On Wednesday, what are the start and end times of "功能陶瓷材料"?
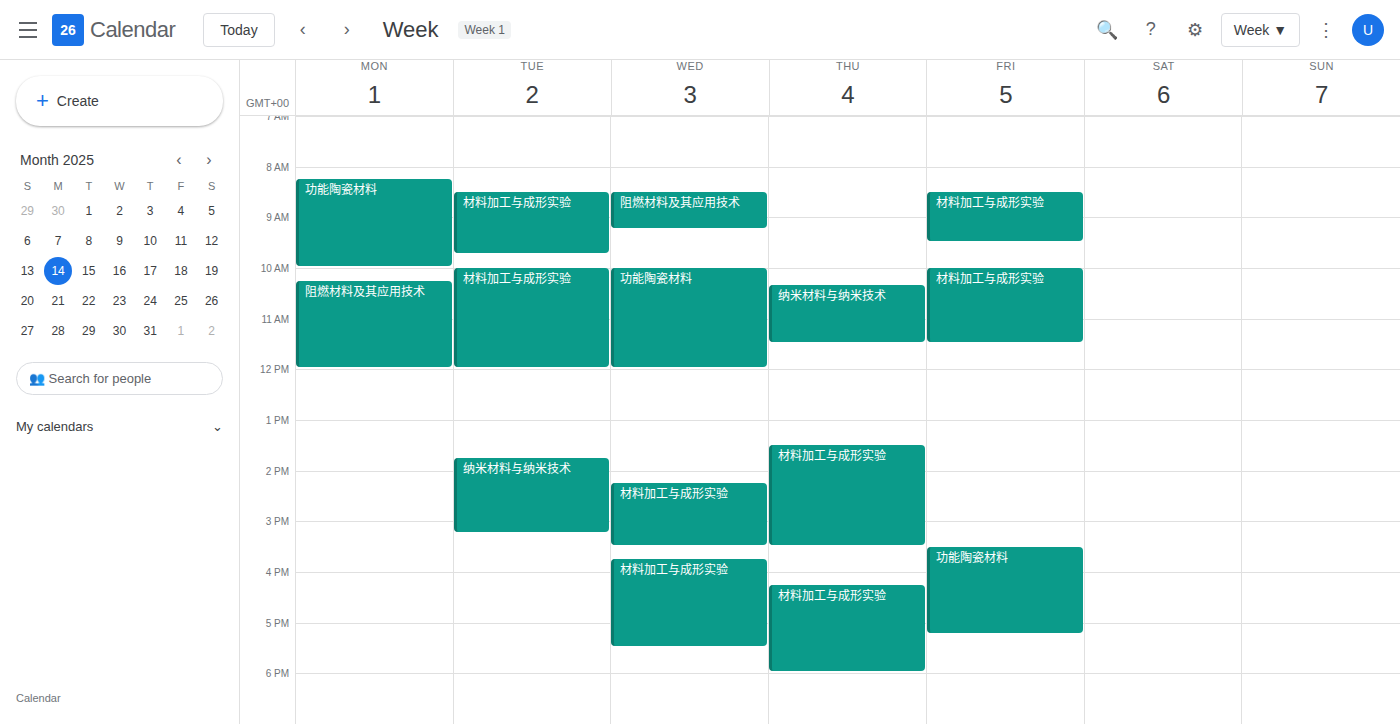
10:00 AM to 12:00 PM